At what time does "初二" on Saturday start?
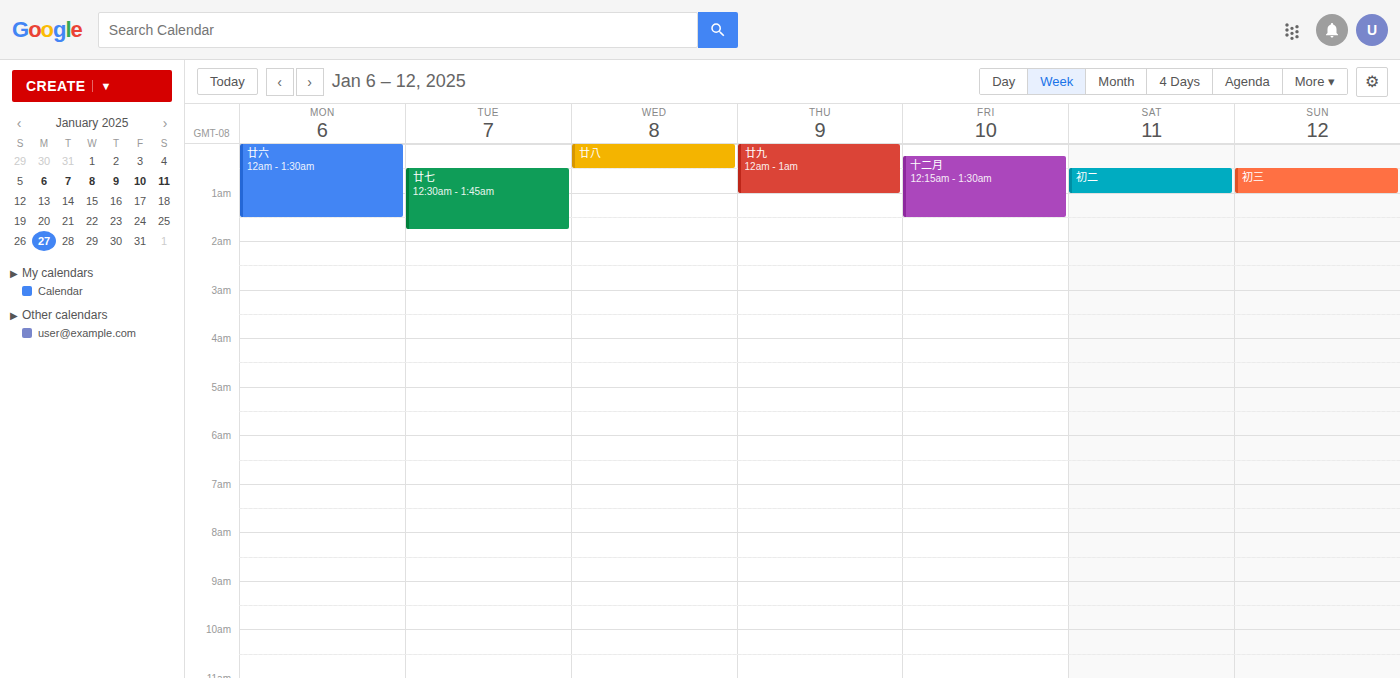
12:30 AM